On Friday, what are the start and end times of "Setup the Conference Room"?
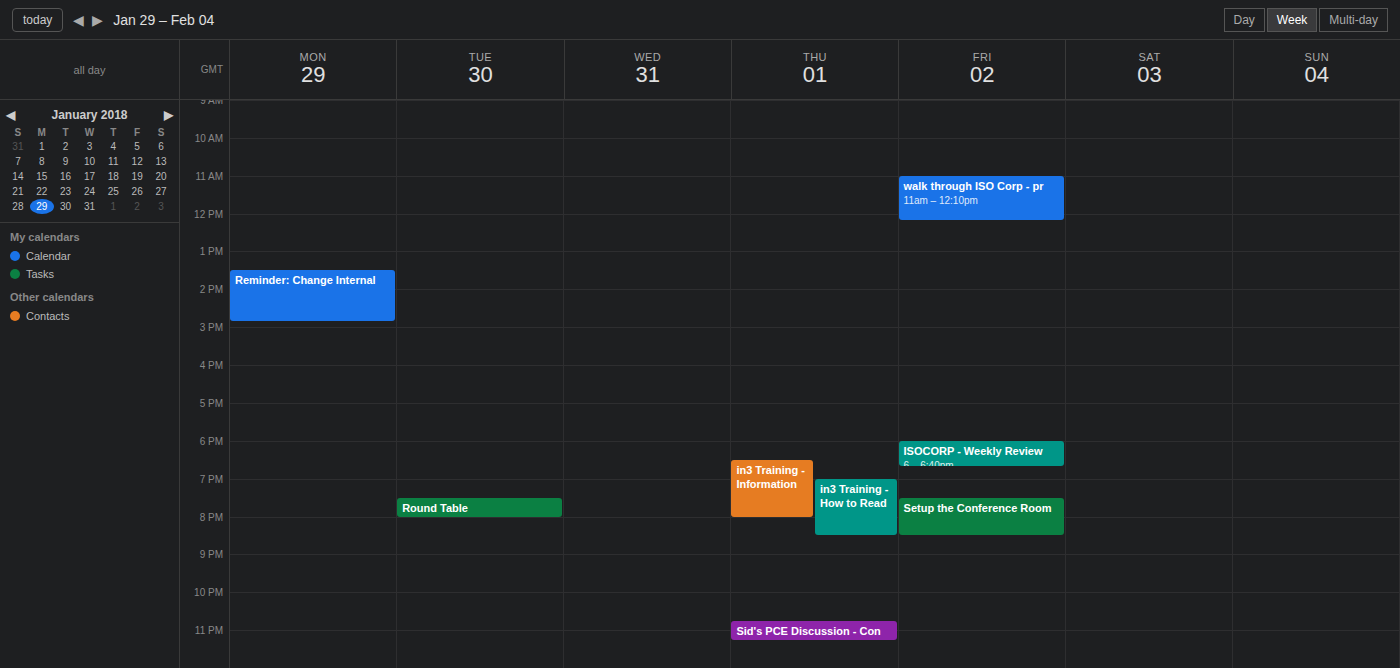
7:30 PM to 8:30 PM